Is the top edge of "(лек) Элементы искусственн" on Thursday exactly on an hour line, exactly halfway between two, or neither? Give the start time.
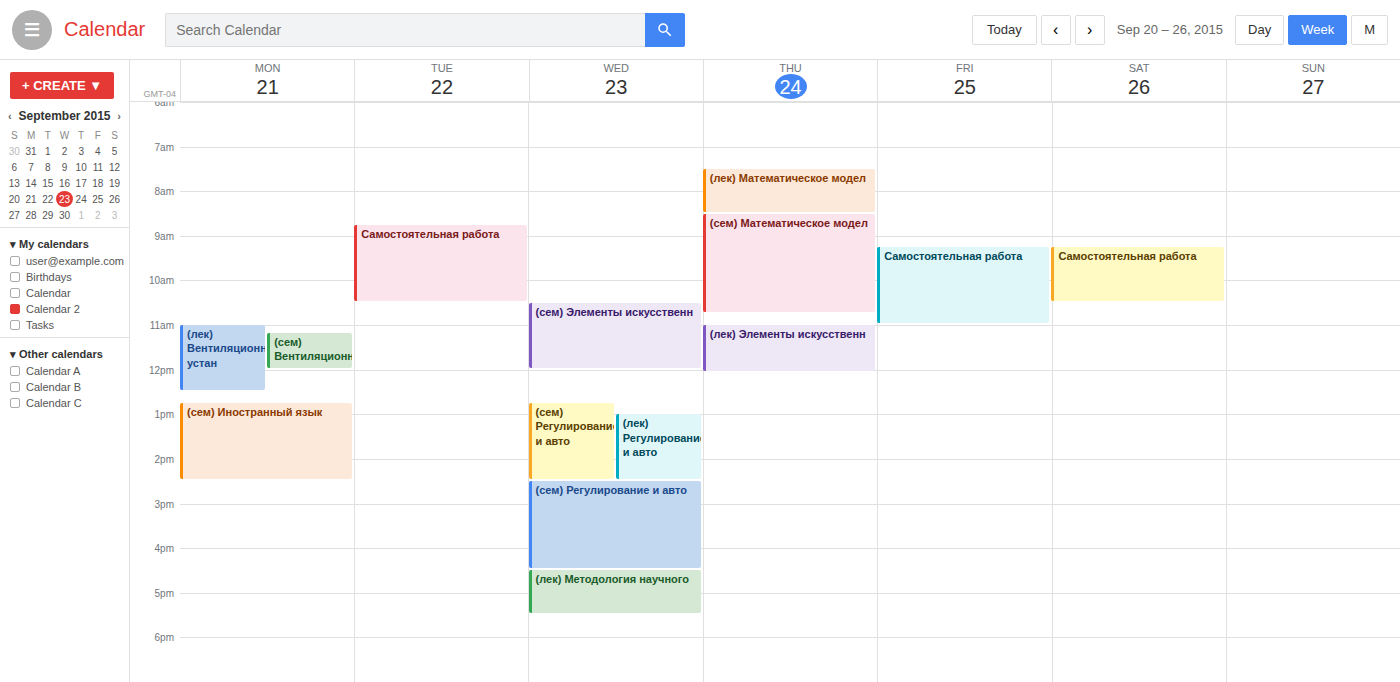
11:00 AM -- exactly on the 11 AM line.